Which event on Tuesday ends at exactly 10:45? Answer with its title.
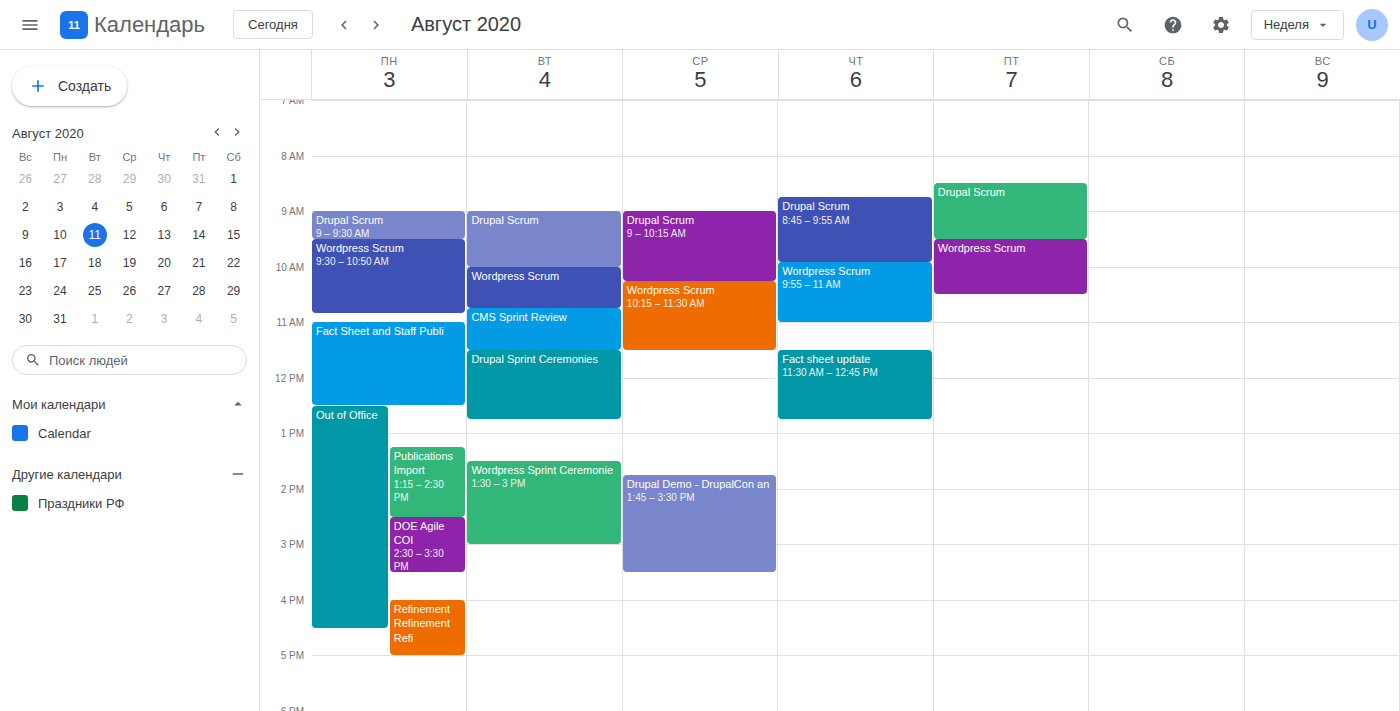
"Wordpress Scrum"